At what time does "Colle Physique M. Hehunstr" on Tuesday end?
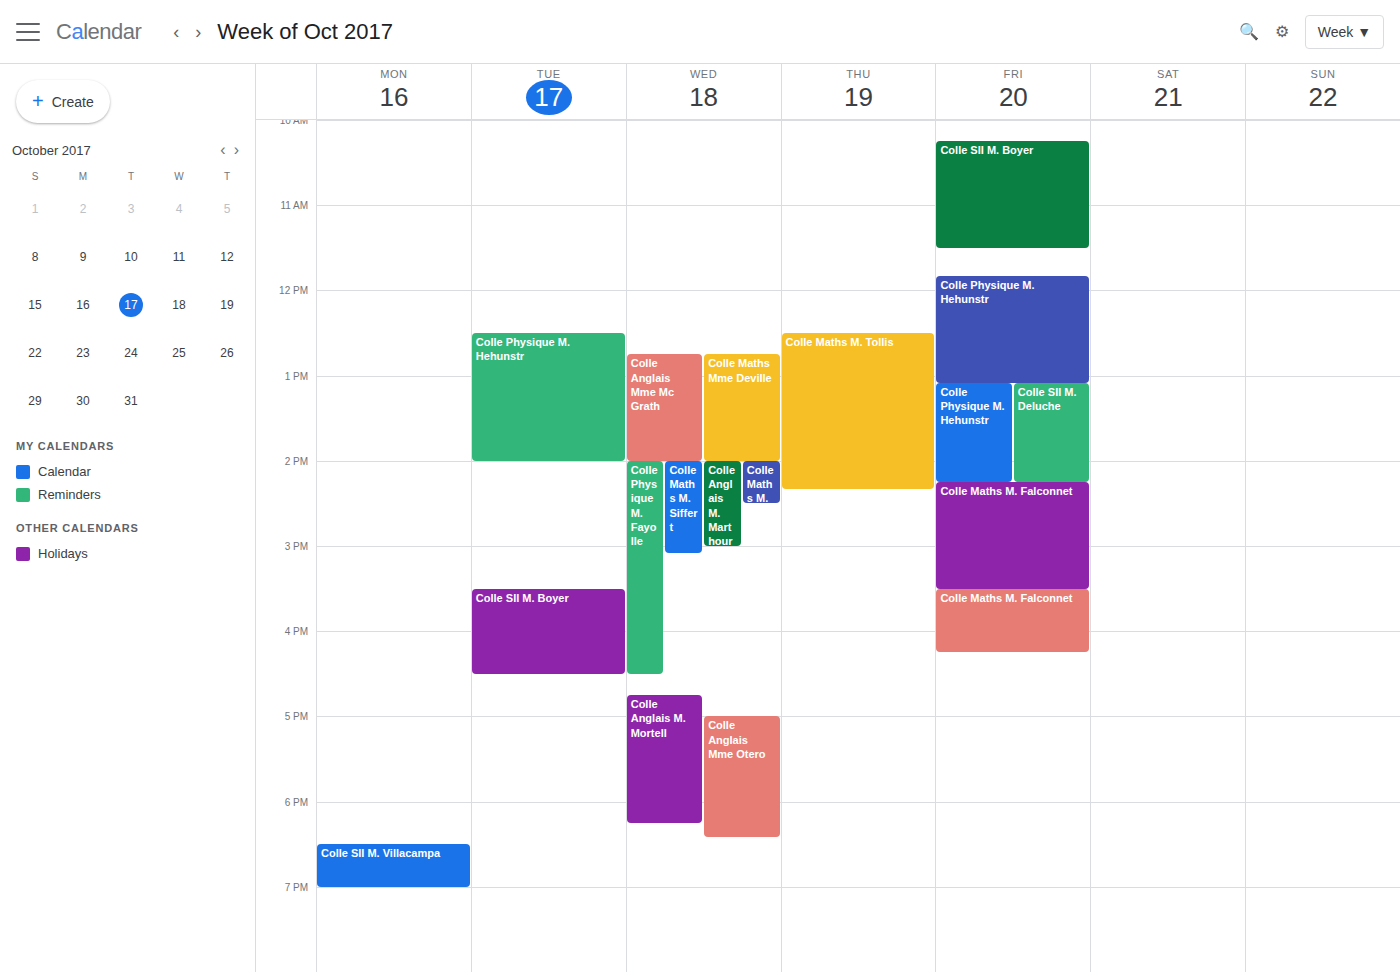
2:00 PM